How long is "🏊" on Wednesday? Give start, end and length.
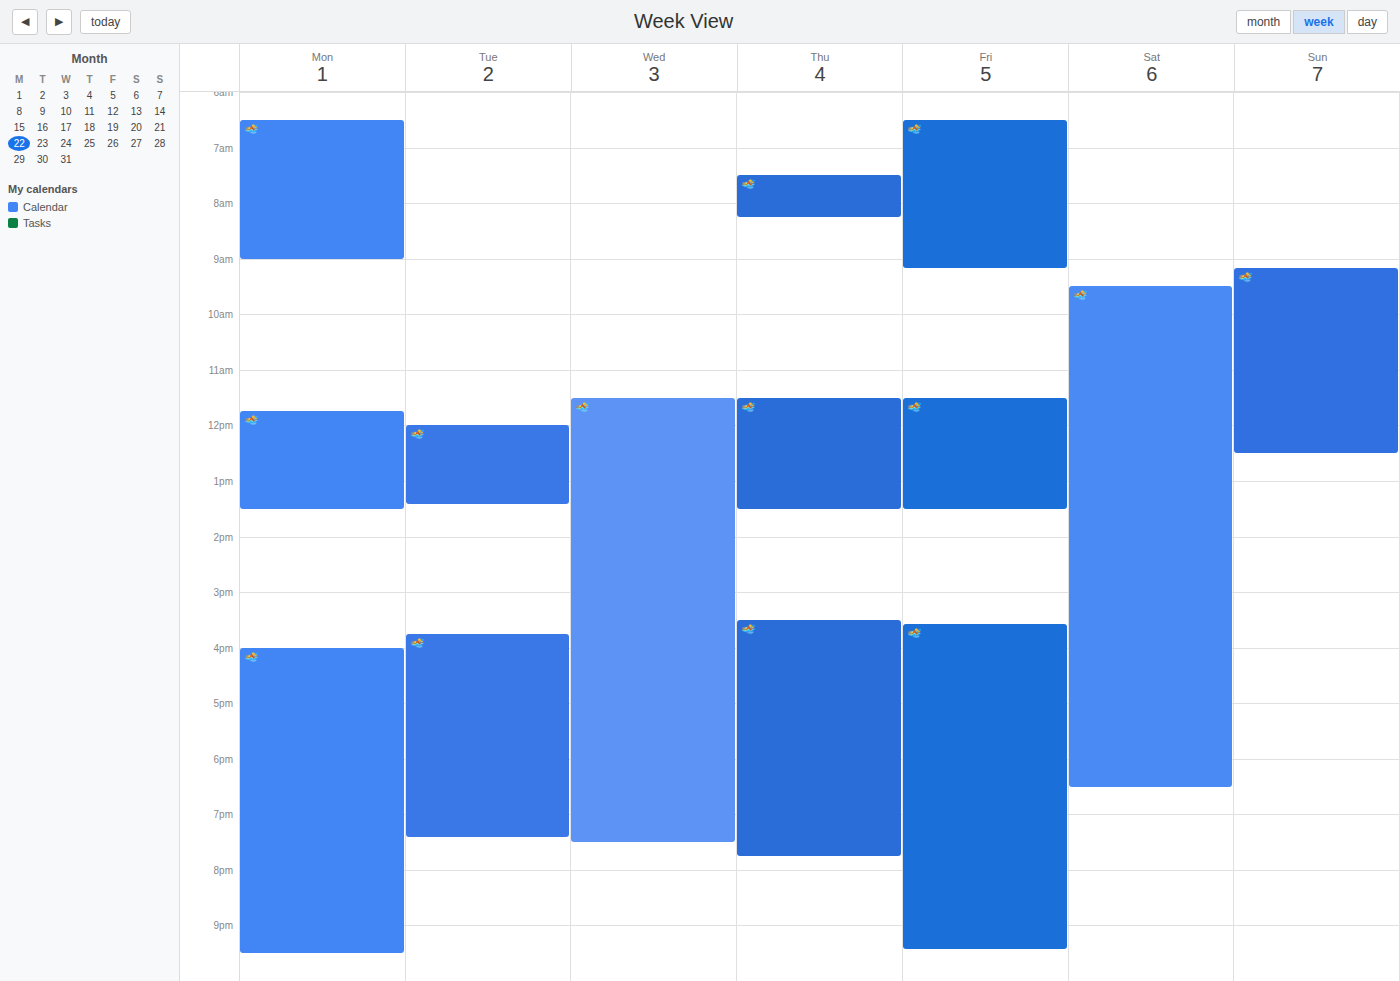
11:30 AM to 7:30 PM, 8 hours